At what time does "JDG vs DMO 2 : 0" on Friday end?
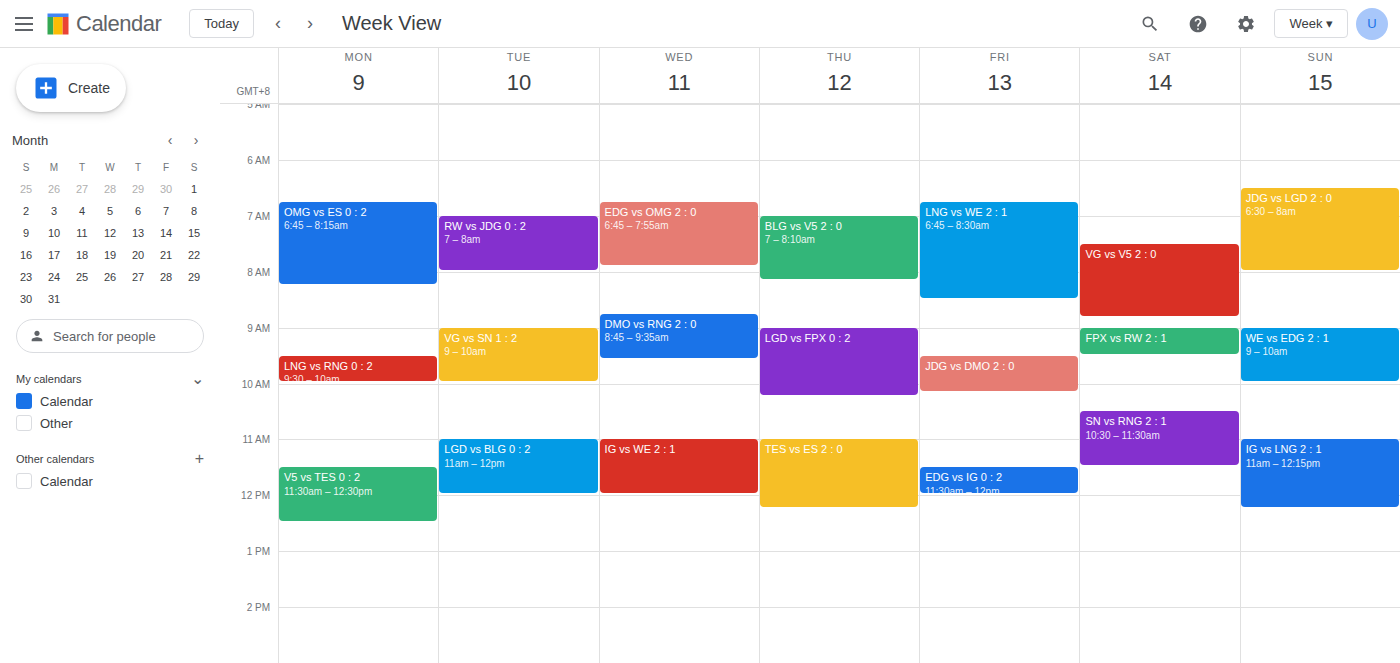
10:10 AM